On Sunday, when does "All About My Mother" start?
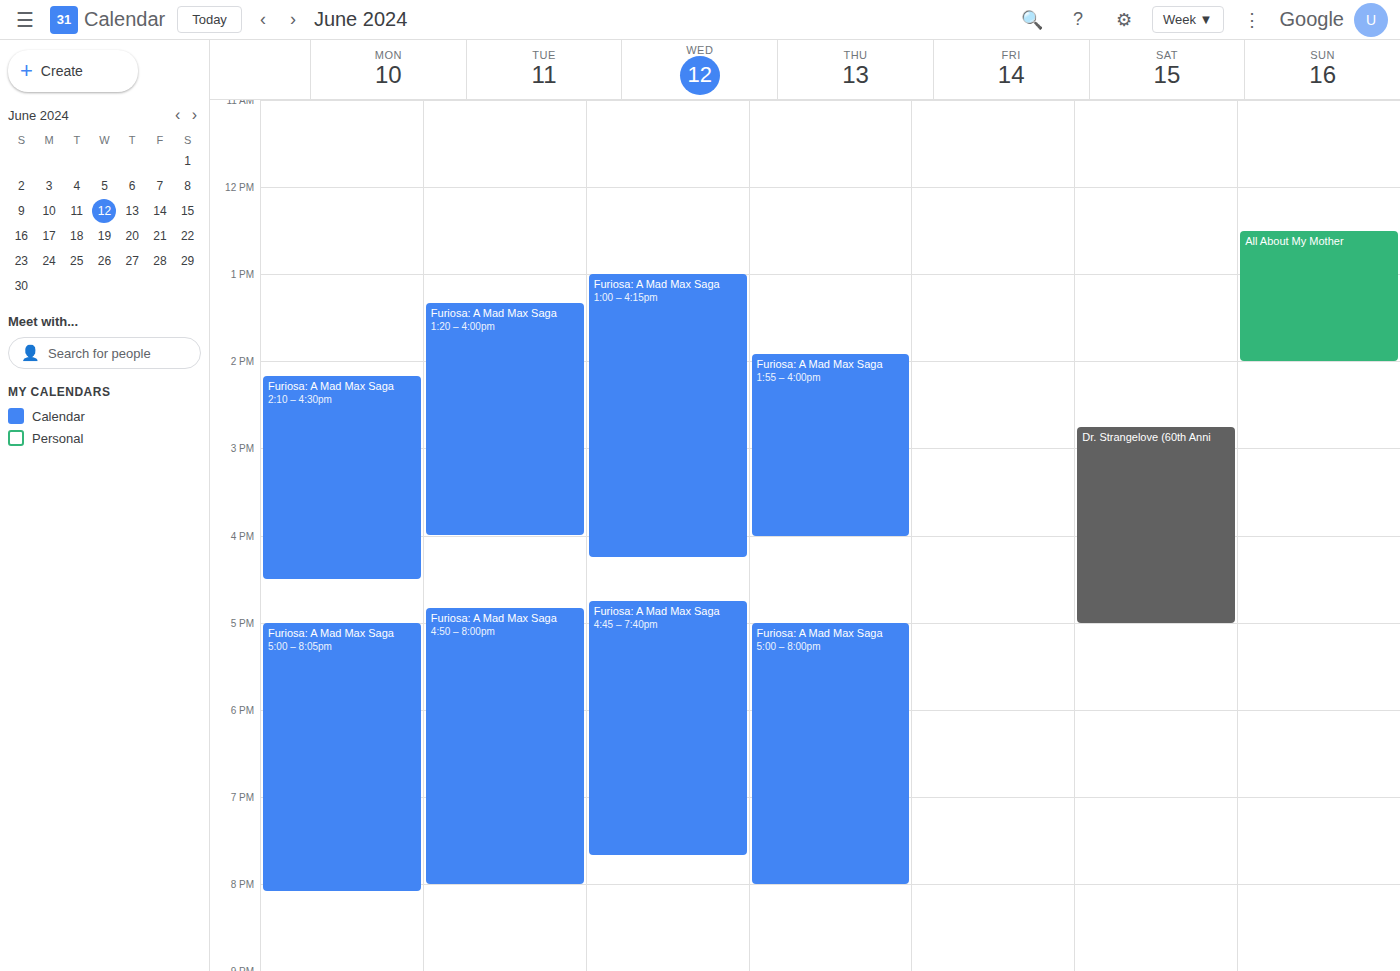
12:30